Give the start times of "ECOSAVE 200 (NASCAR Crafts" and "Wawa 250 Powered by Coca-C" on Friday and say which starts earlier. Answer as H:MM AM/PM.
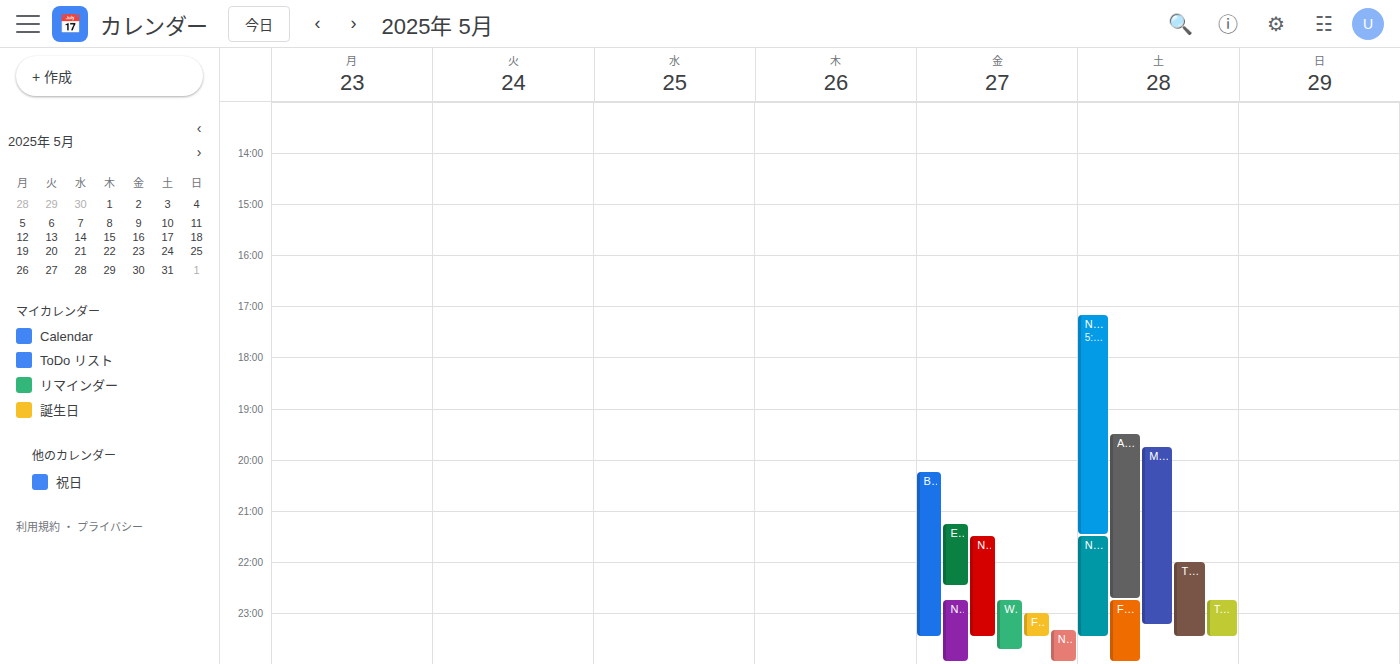
"ECOSAVE 200 (NASCAR Crafts" 9:15 PM; "Wawa 250 Powered by Coca-C" 10:45 PM.